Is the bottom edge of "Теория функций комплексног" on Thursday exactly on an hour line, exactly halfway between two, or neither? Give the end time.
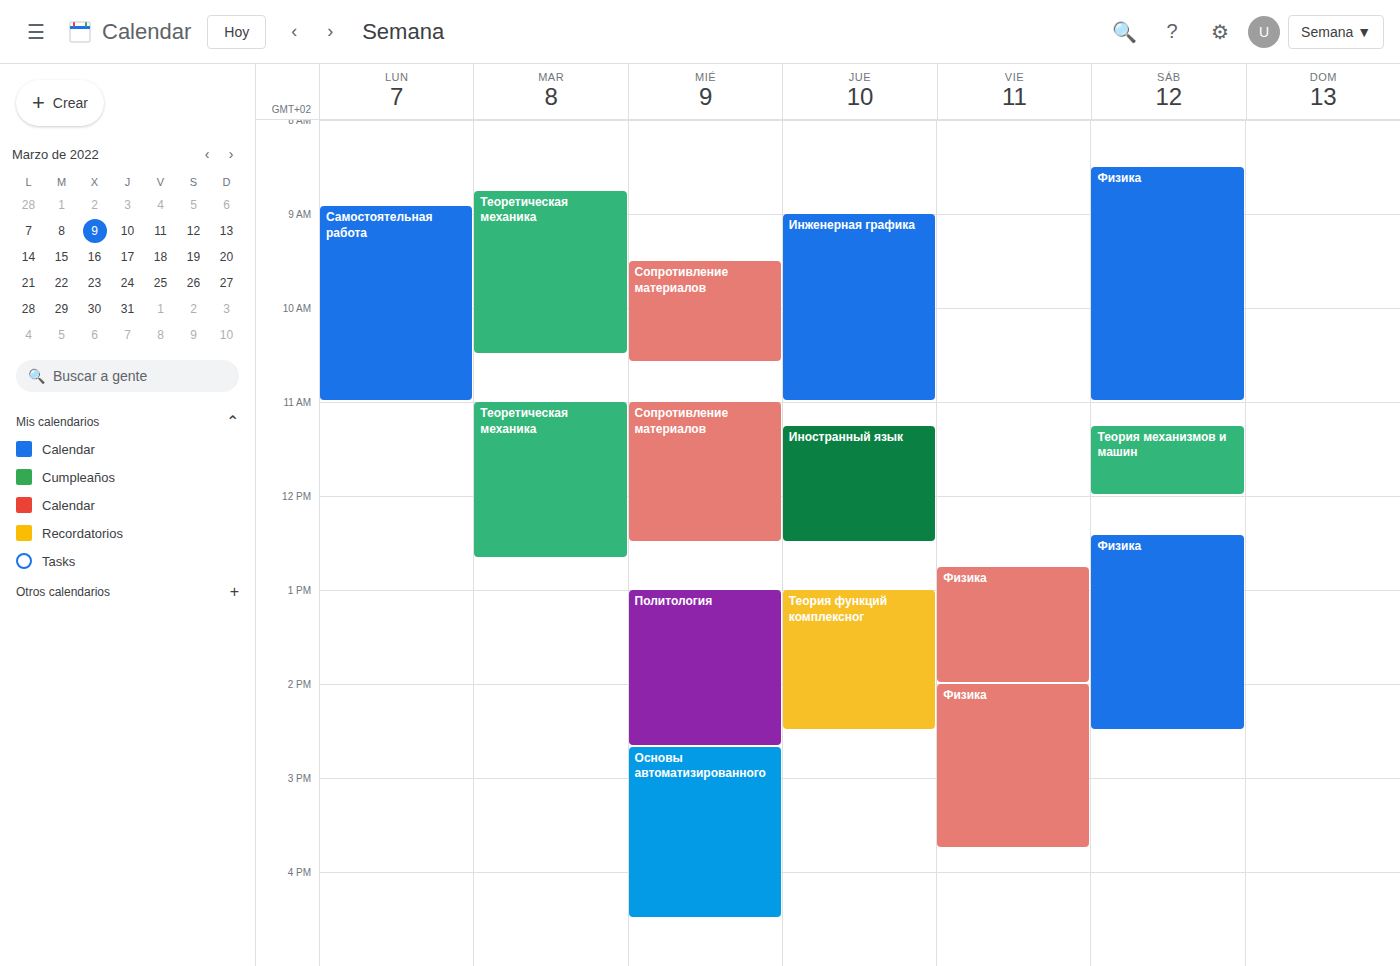
2:30 PM -- halfway between the 2 PM and 3 PM lines.